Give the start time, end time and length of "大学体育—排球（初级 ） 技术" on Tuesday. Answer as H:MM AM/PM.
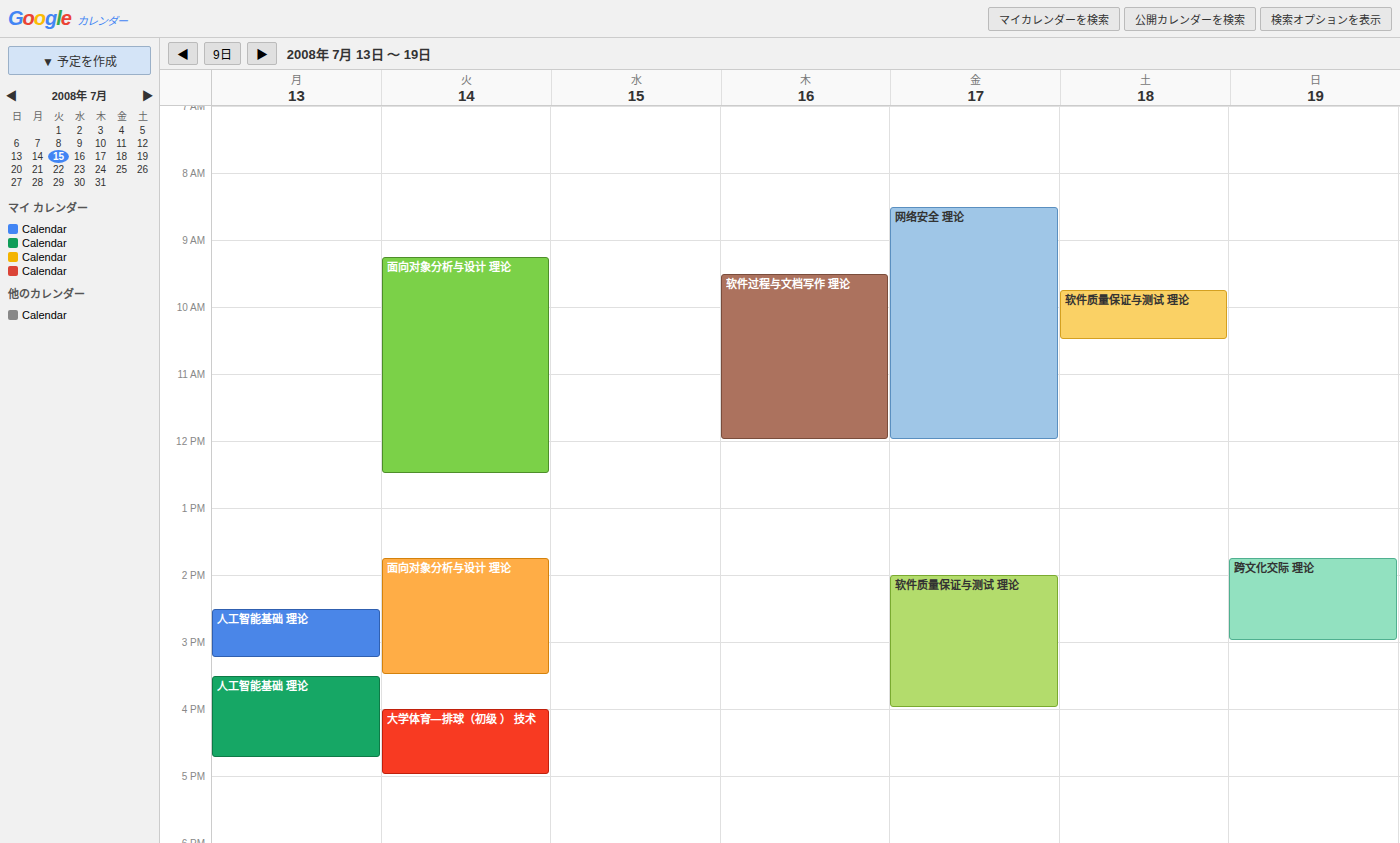
4:00 PM to 5:00 PM, 1 hour